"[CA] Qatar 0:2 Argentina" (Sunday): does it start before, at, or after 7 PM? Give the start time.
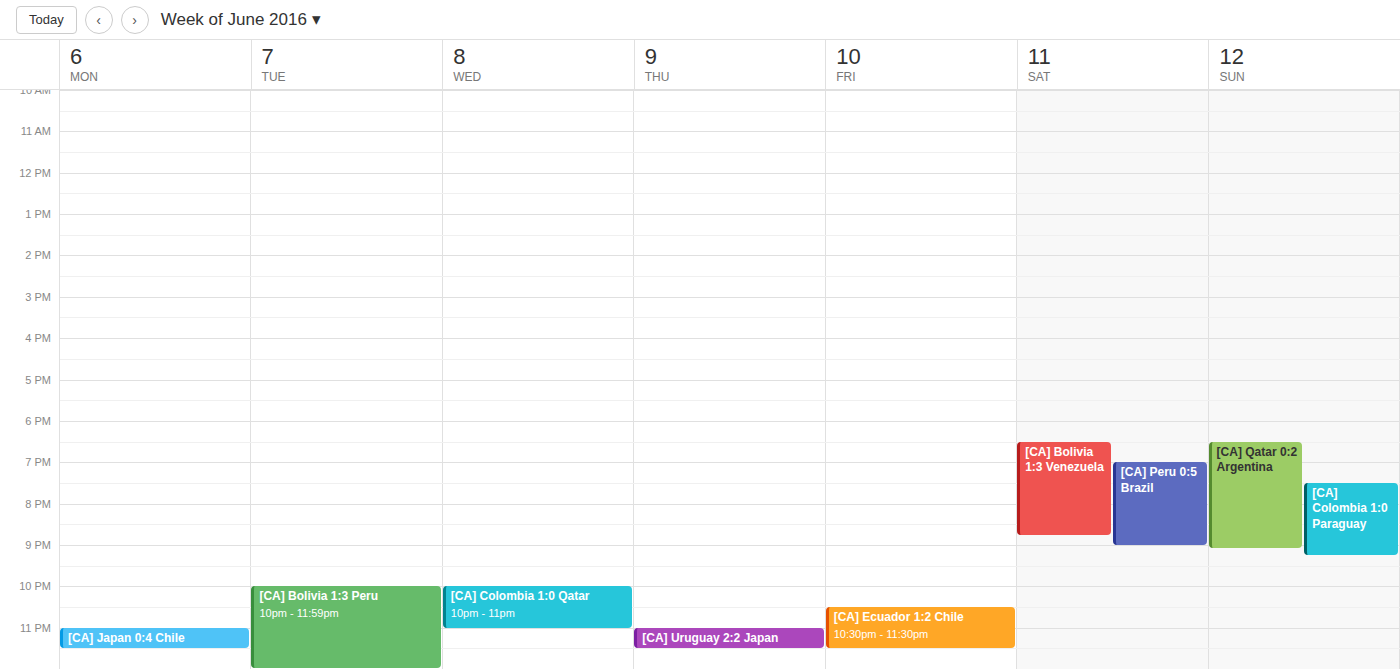
6:30 PM -- before 7 PM, 30 minutes above the 7 PM line.